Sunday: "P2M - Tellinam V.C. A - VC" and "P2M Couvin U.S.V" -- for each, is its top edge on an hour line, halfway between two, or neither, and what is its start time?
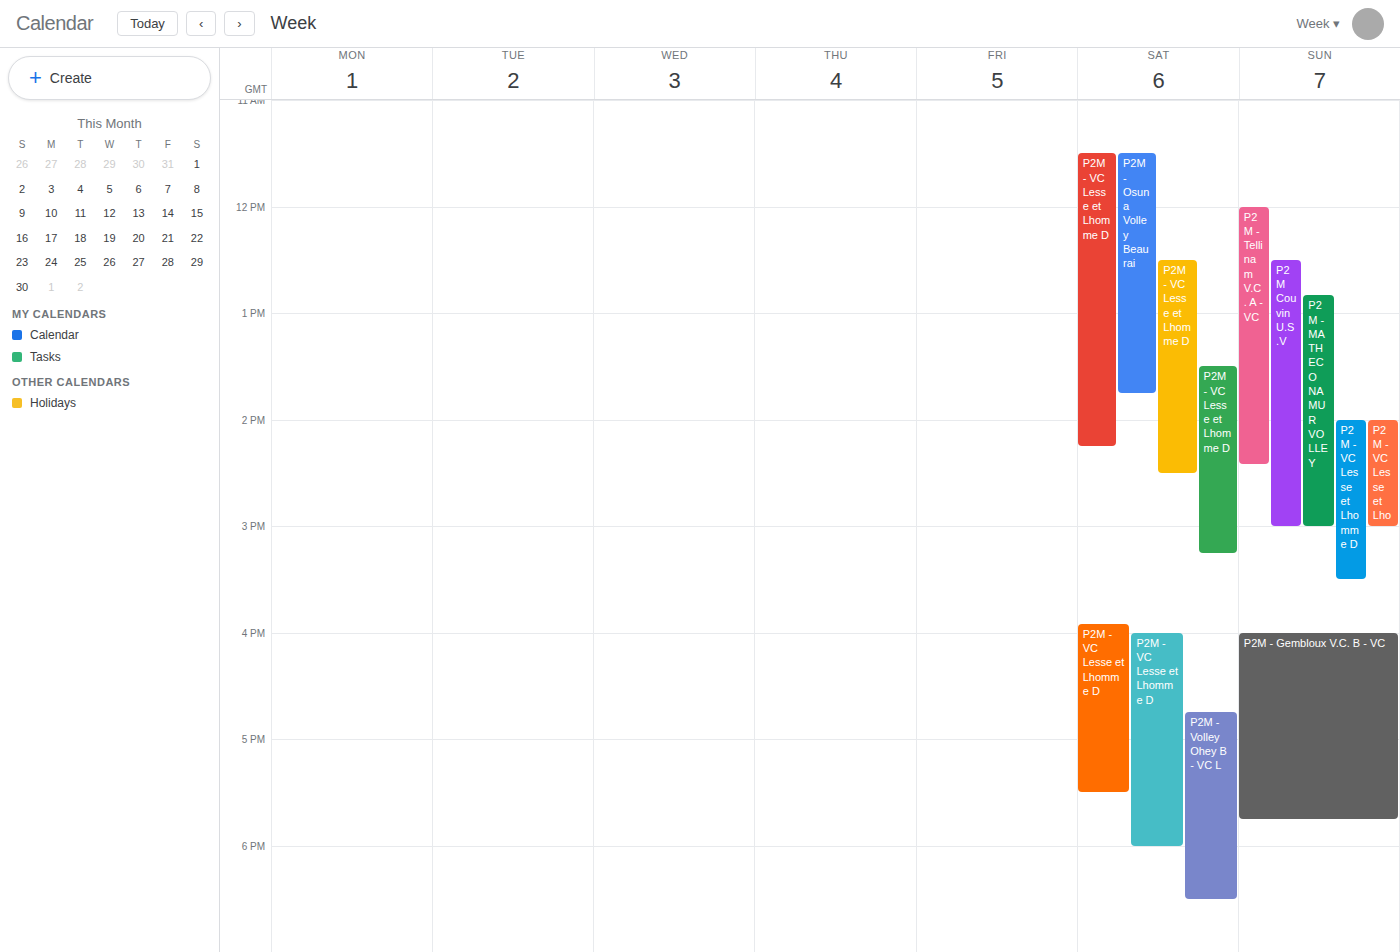
"P2M - Tellinam V.C. A - VC": 12:00 PM, exactly on the 12 PM line. "P2M Couvin U.S.V": 12:30 PM, halfway between the 12 PM and 1 PM lines.